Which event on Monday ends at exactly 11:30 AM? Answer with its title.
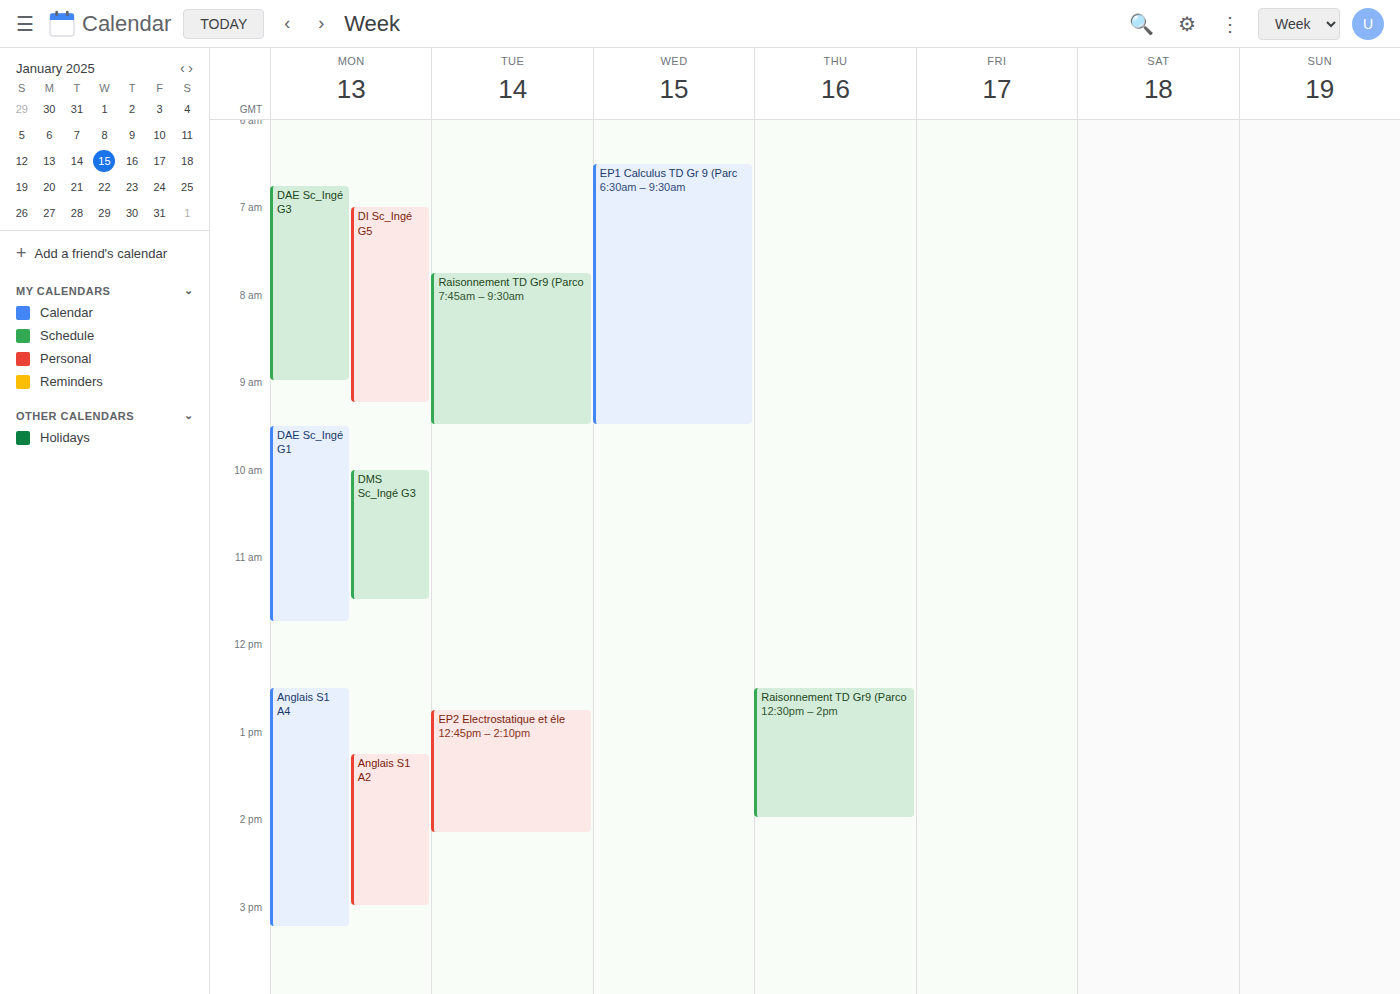
"DMS Sc_Ingé G3"